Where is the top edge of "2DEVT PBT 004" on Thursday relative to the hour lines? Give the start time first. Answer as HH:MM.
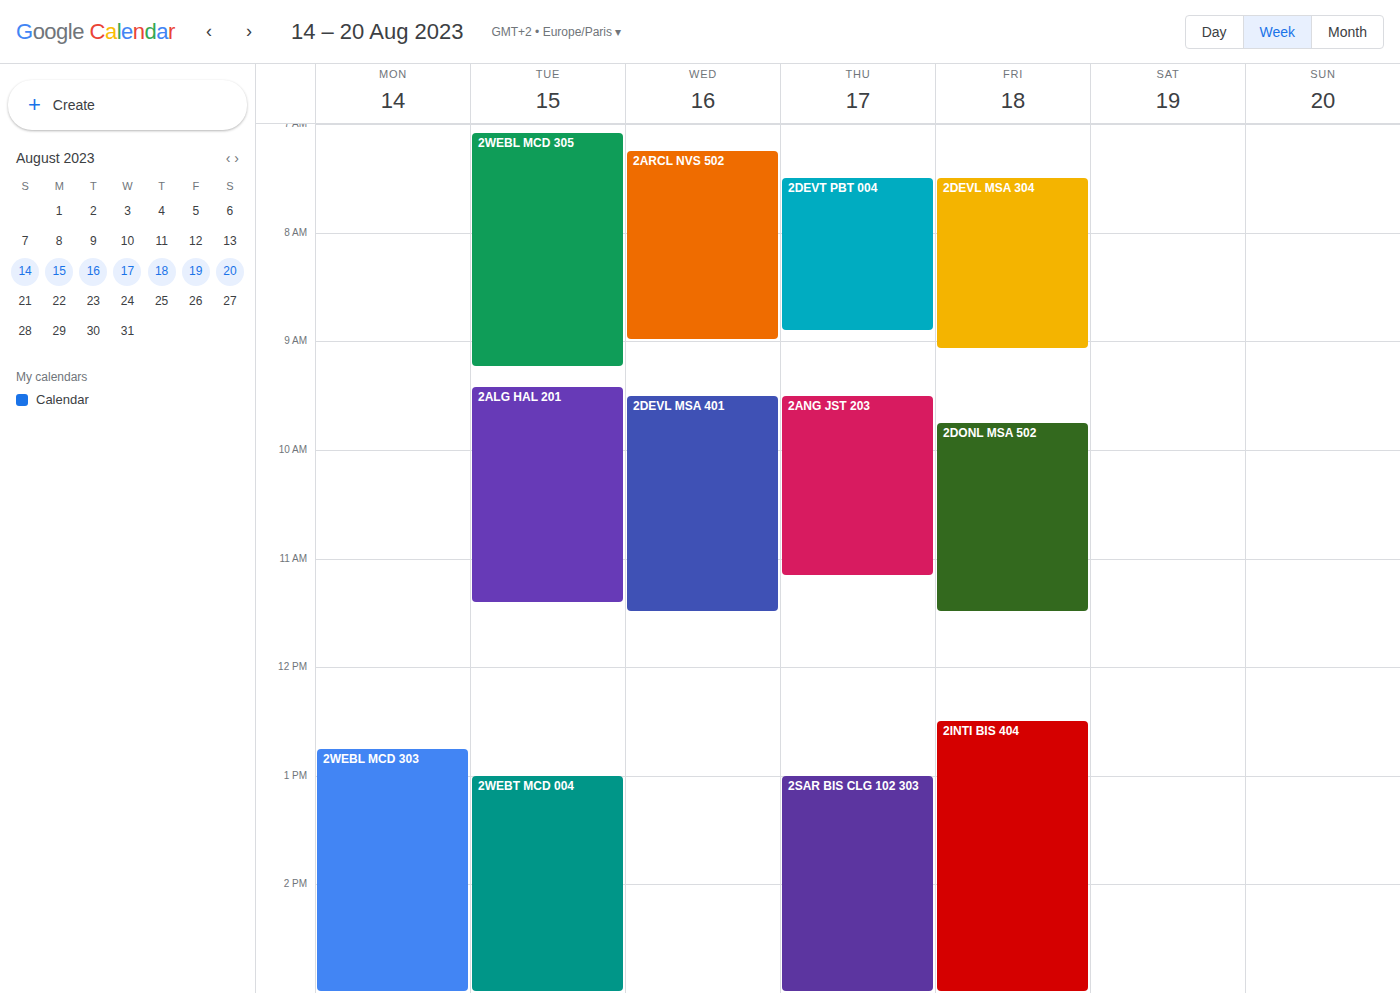
07:30 -- halfway between the 07:00 and 08:00 lines.